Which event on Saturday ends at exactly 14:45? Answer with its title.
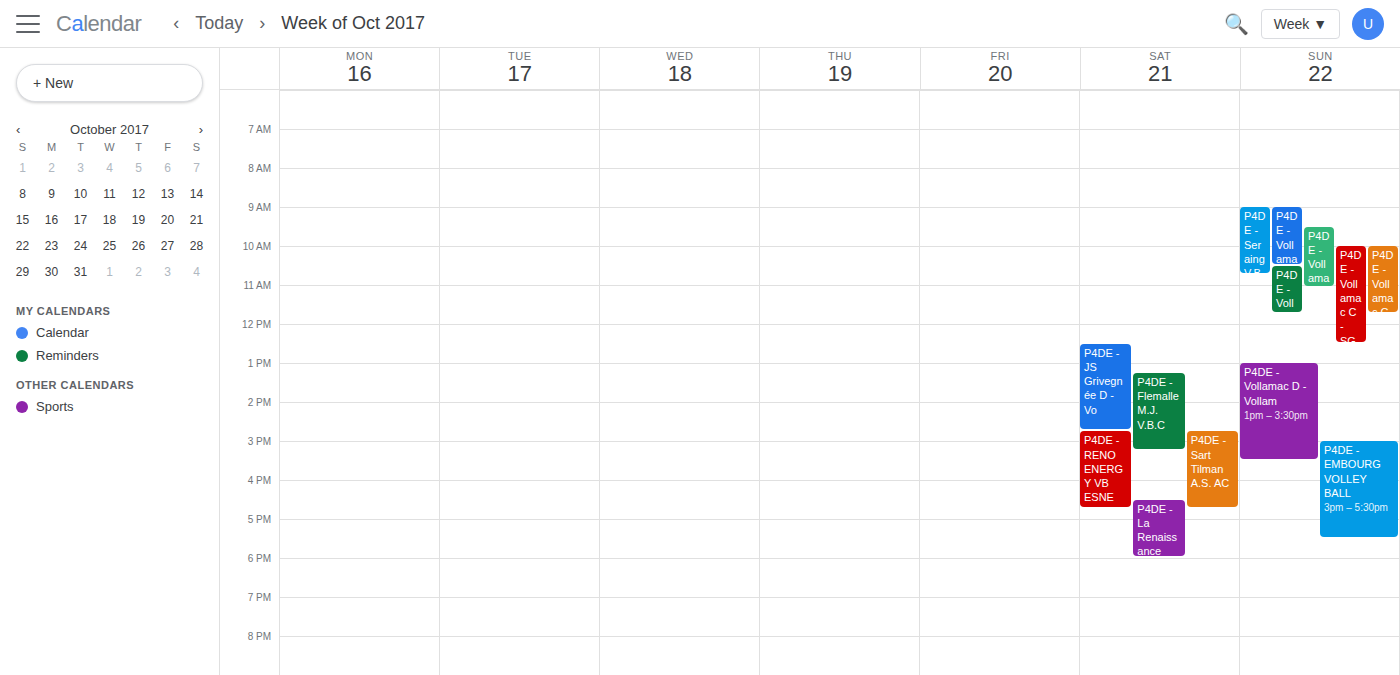
"P4DE - JS Grivegnée D - Vo"